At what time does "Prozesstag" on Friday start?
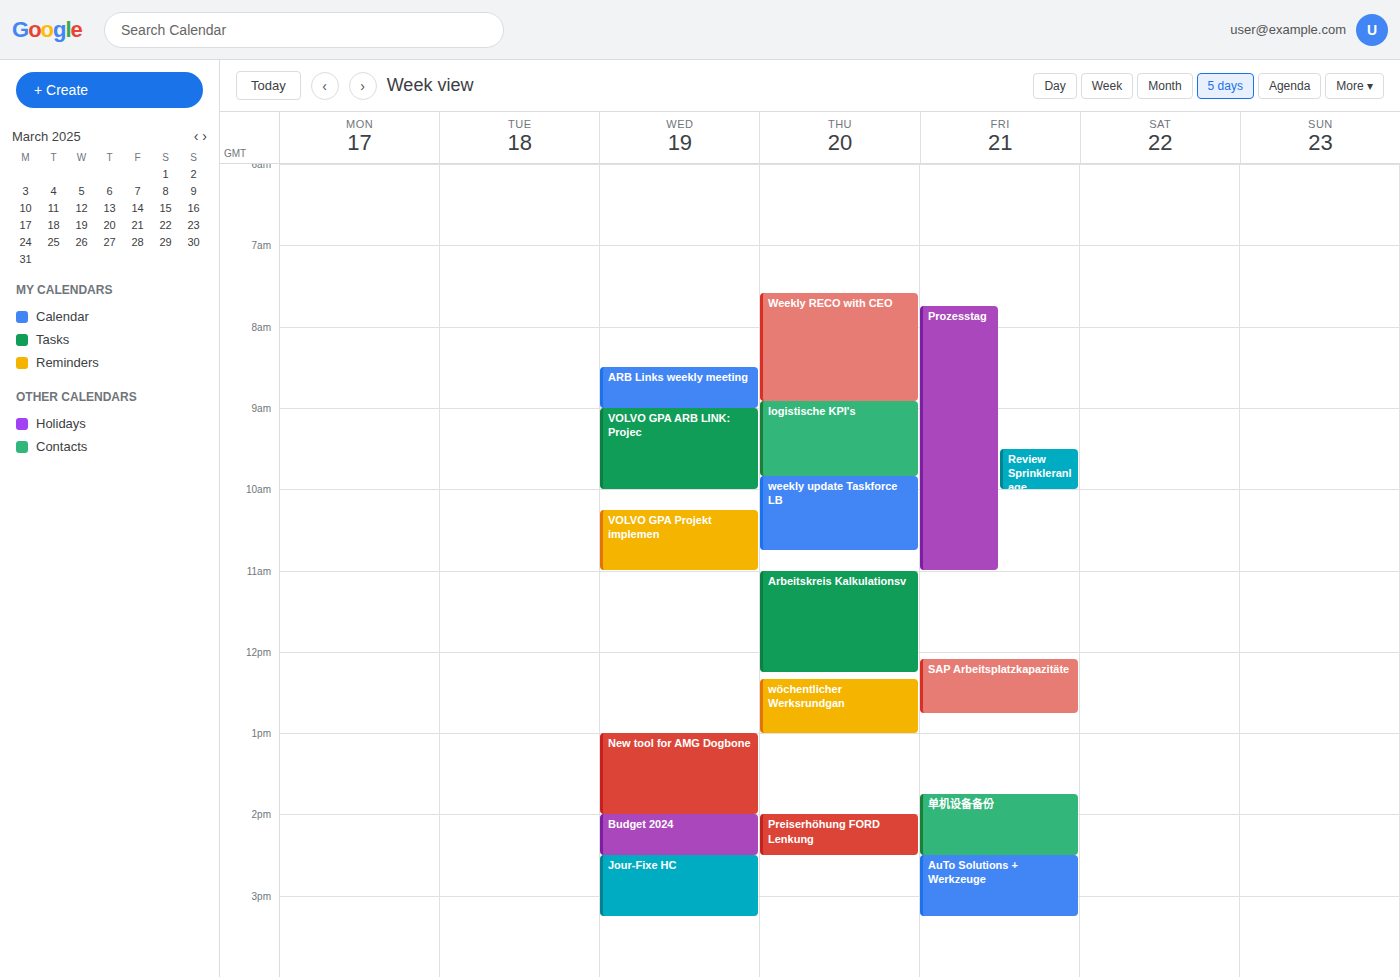
7:45 AM